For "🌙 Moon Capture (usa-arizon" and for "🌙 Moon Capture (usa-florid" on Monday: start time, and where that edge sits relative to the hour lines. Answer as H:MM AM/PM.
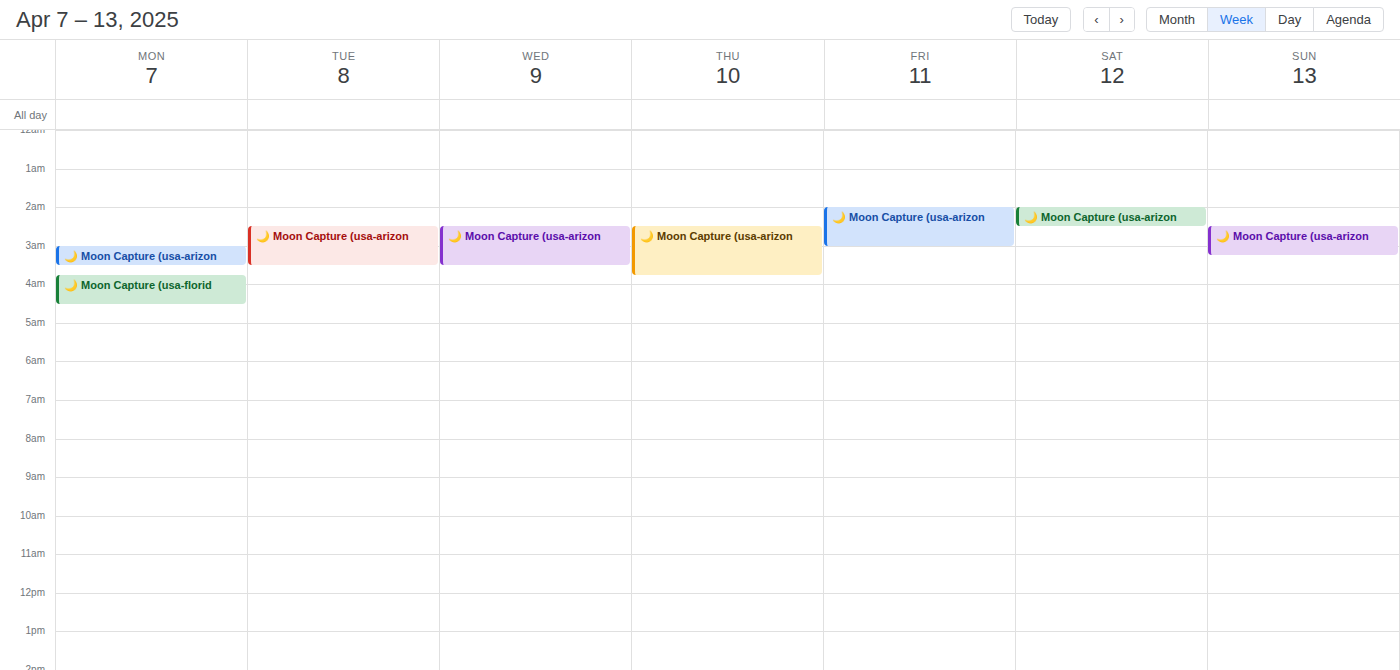
"🌙 Moon Capture (usa-arizon": 3:00 AM, exactly on the 3 AM line. "🌙 Moon Capture (usa-florid": 3:45 AM, neither: three quarters of the way from the 3 AM line to the 4 AM line.